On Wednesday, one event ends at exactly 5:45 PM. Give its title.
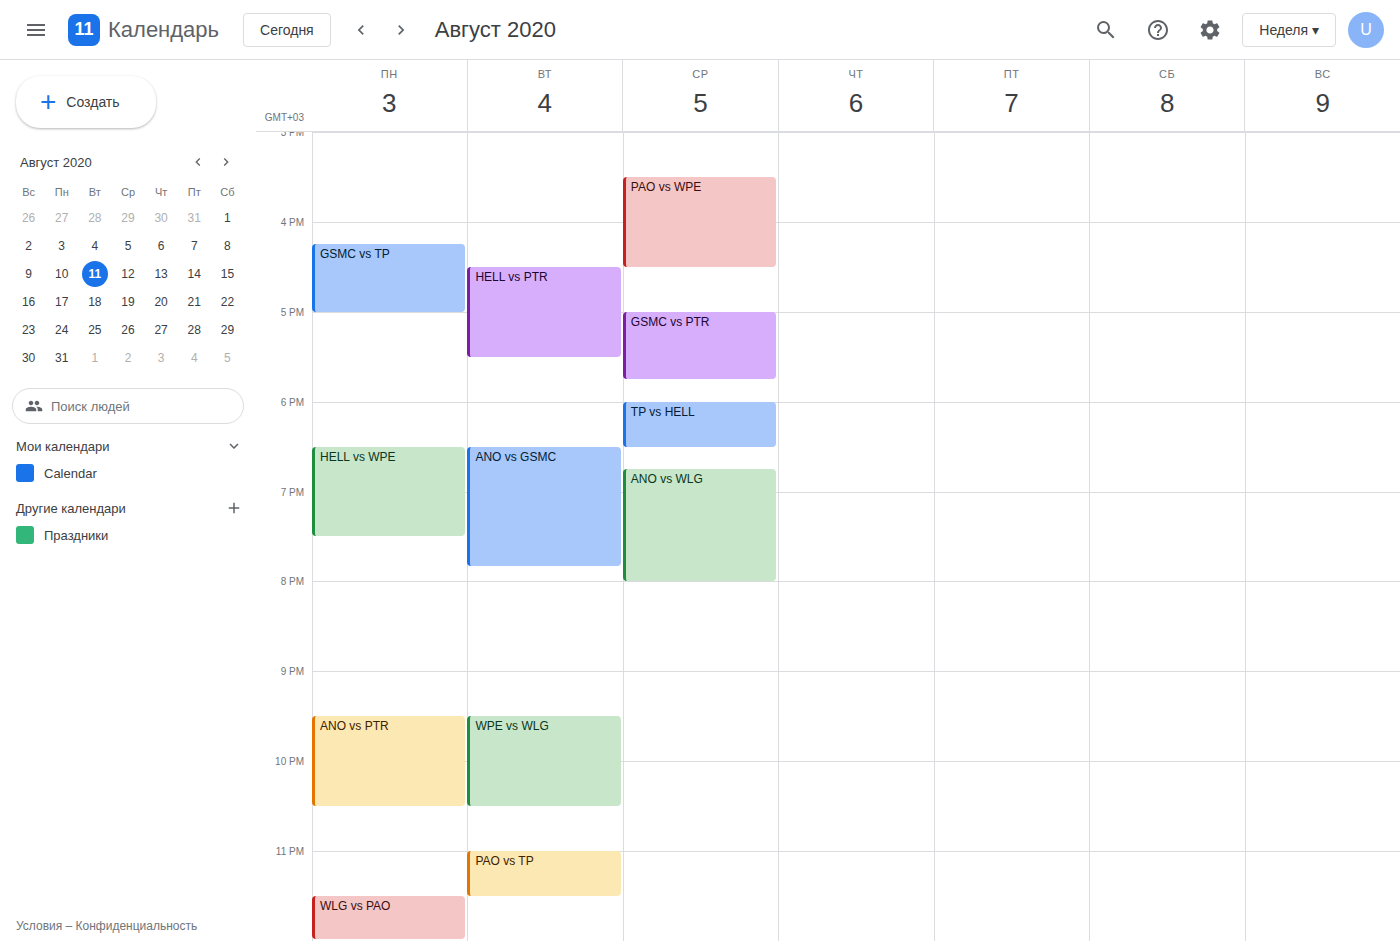
"GSMC vs PTR"